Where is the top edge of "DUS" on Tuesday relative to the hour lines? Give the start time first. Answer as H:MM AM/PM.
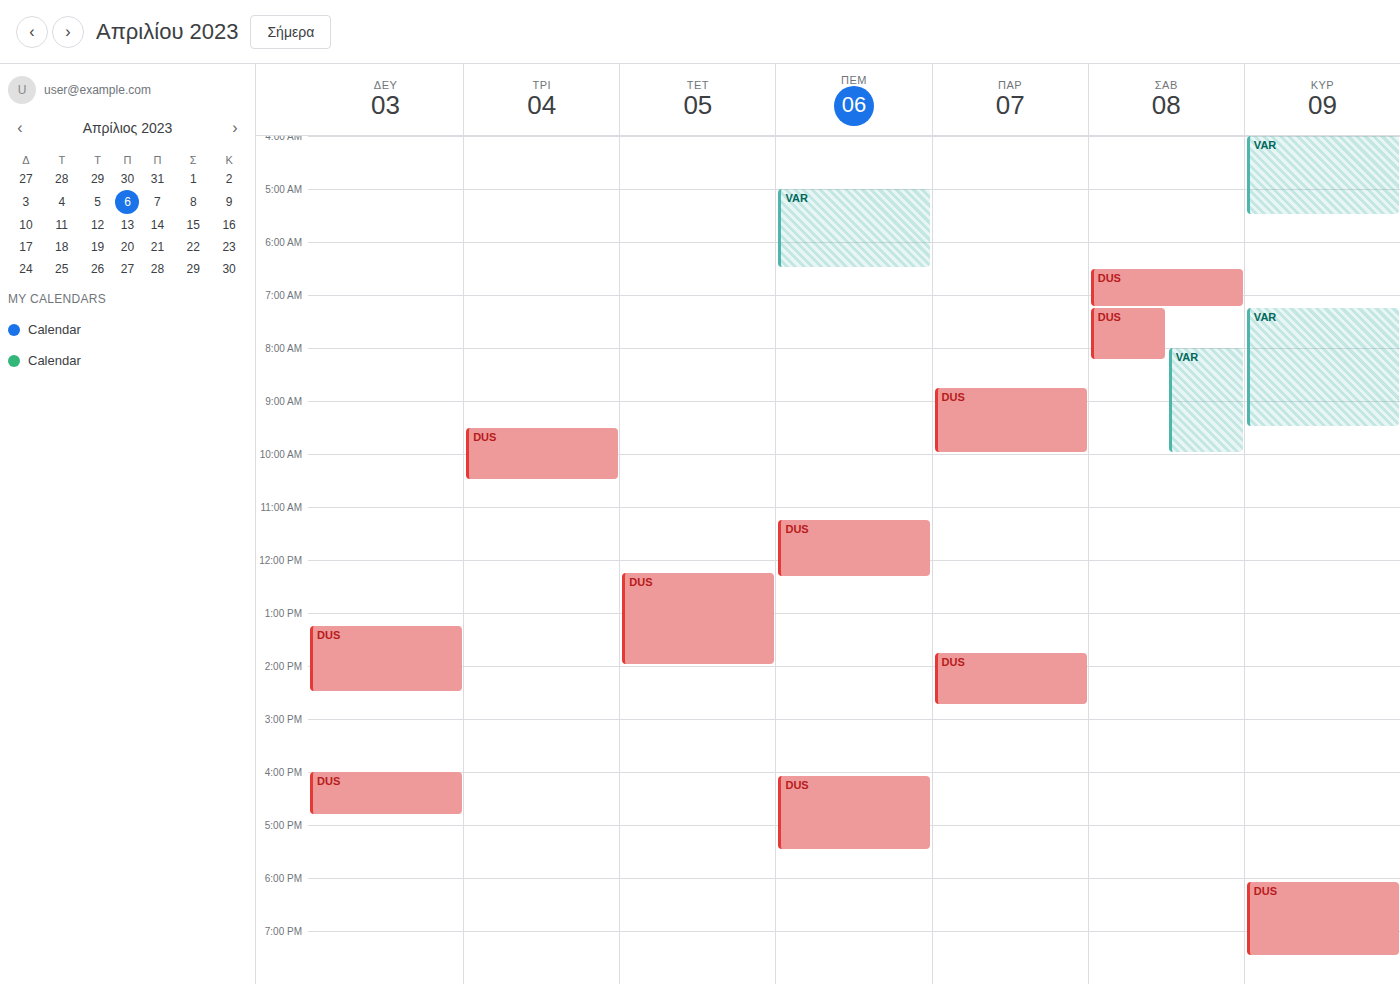
9:30 AM -- halfway between the 9 AM and 10 AM lines.